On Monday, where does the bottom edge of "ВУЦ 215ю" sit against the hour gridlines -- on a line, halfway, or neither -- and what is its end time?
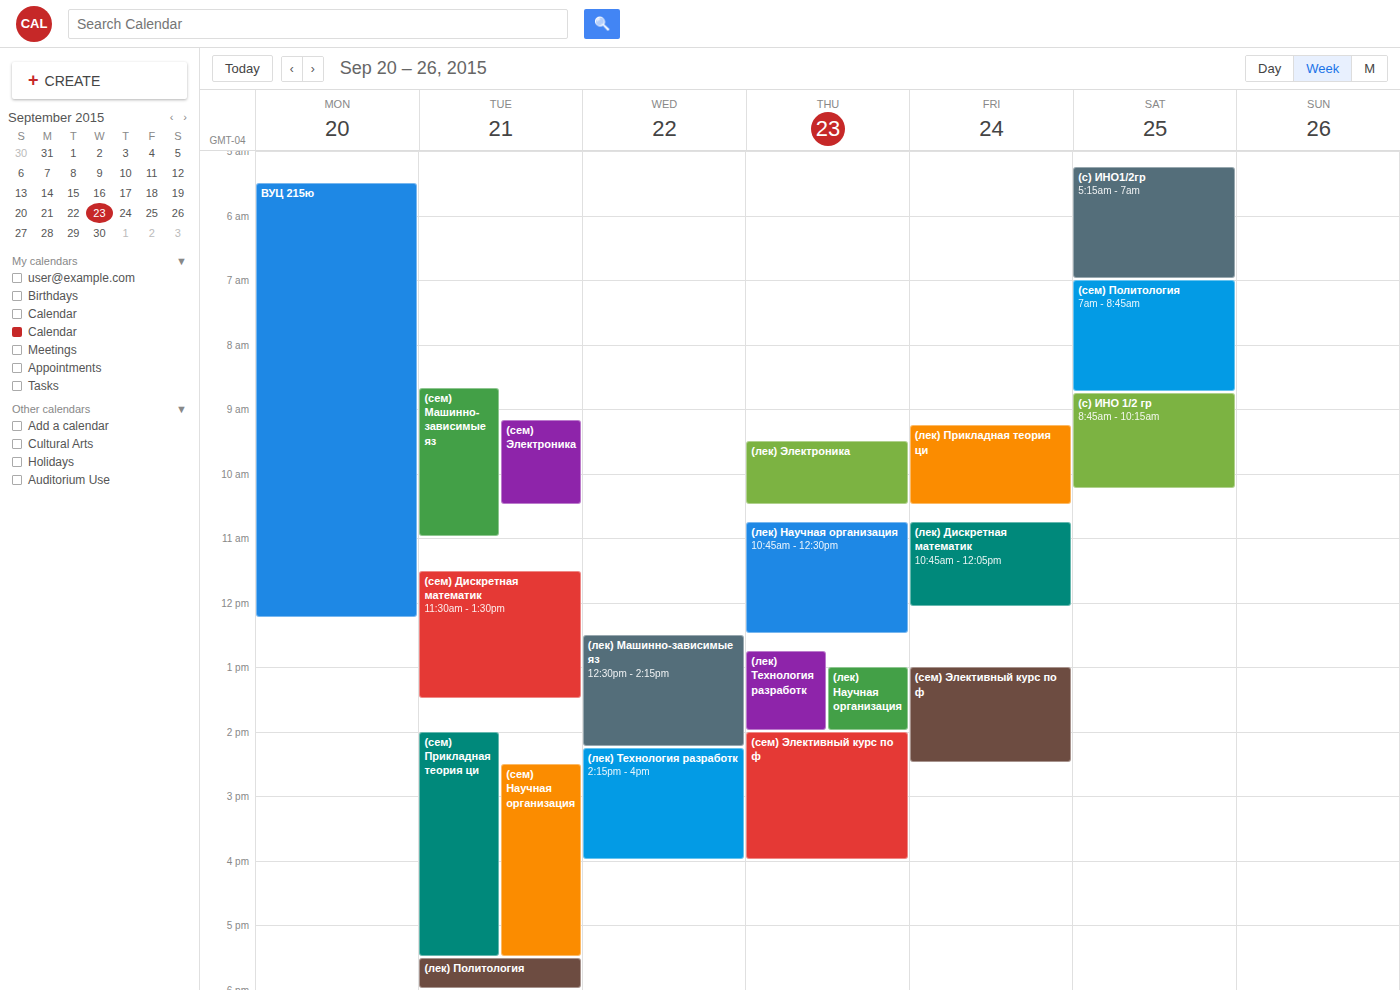
12:15 PM -- neither: a quarter of the way from the 12 PM line to the 1 PM line.